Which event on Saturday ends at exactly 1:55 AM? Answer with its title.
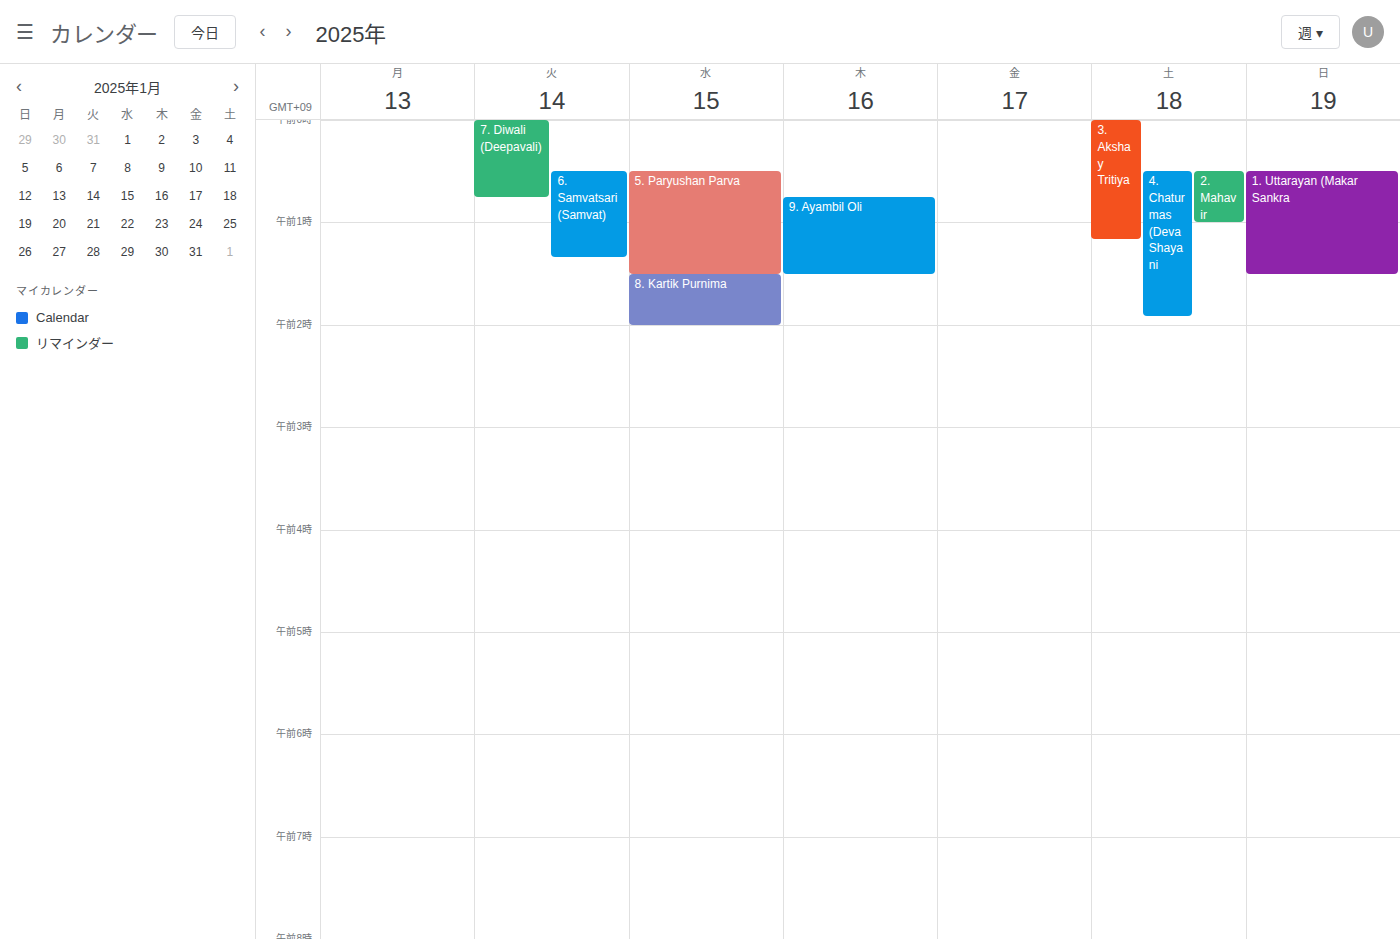
"4. Chaturmas (Deva Shayani"